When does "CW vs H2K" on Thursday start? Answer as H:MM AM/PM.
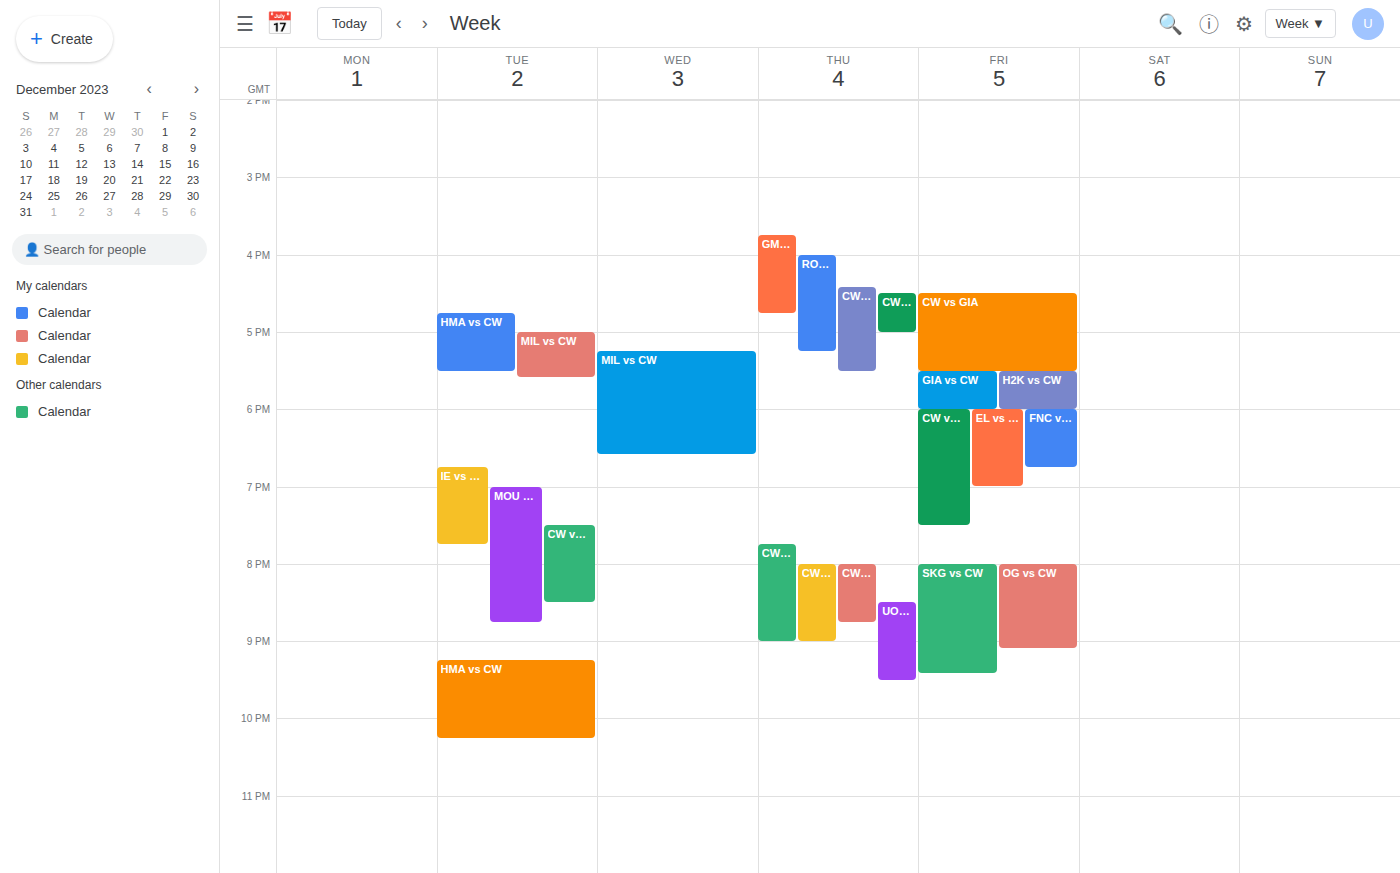
7:45 PM